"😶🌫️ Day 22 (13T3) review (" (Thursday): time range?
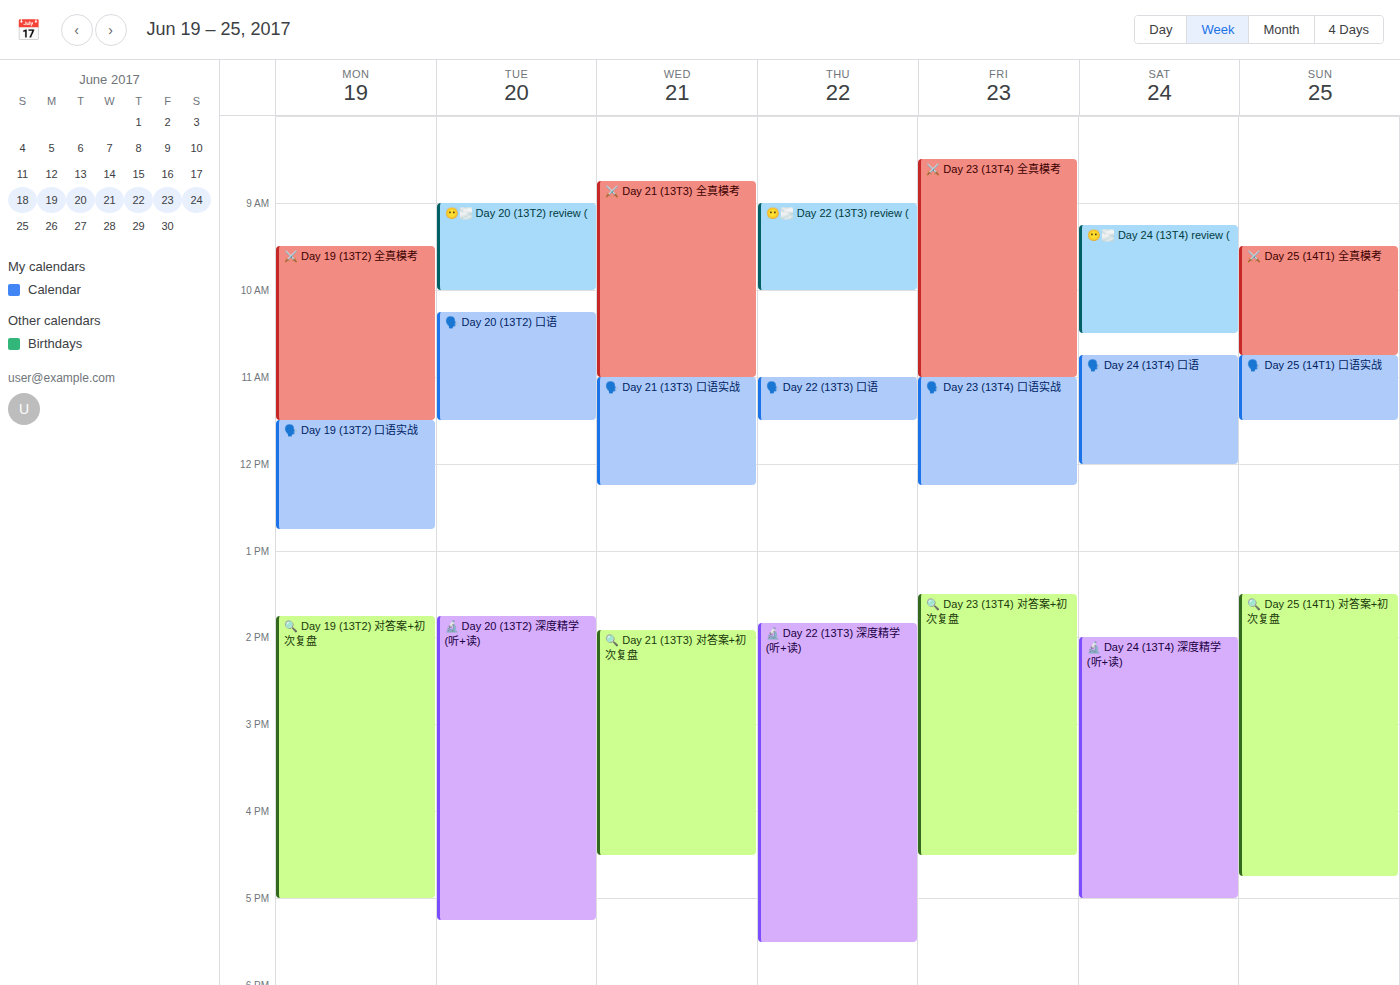
9:00 AM to 10:00 AM